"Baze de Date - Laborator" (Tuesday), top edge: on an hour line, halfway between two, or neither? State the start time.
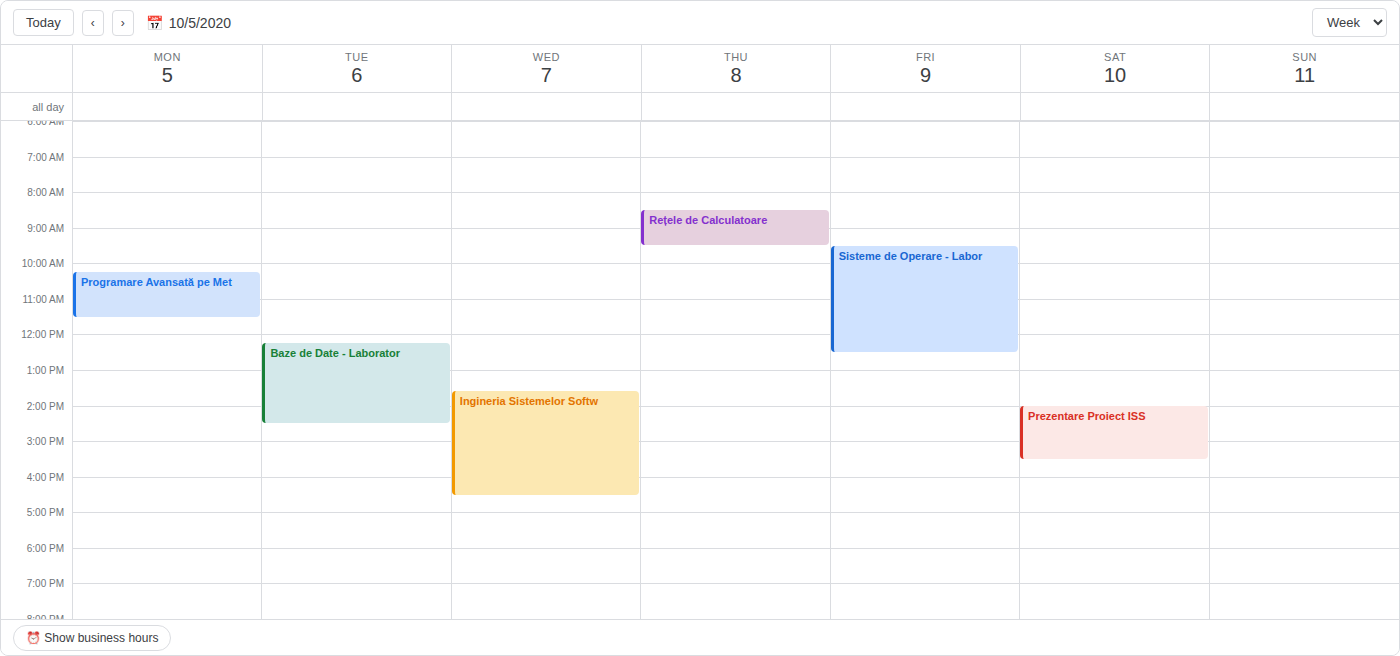
12:15 -- neither: a quarter of the way from the 12:00 line to the 13:00 line.